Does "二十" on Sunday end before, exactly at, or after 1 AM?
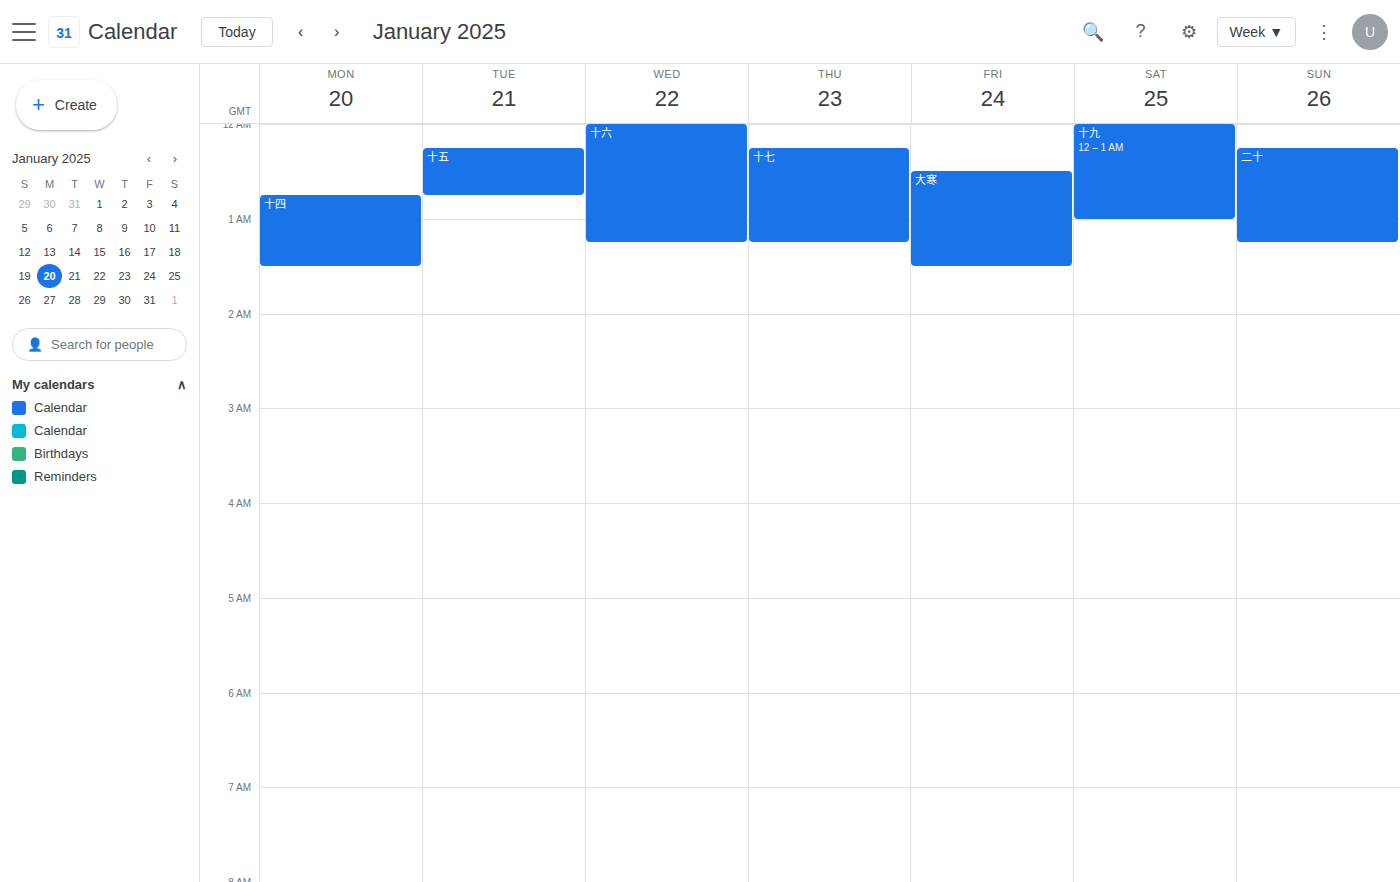
1:15 AM -- after 1 AM, 15 minutes below the 1 AM line.